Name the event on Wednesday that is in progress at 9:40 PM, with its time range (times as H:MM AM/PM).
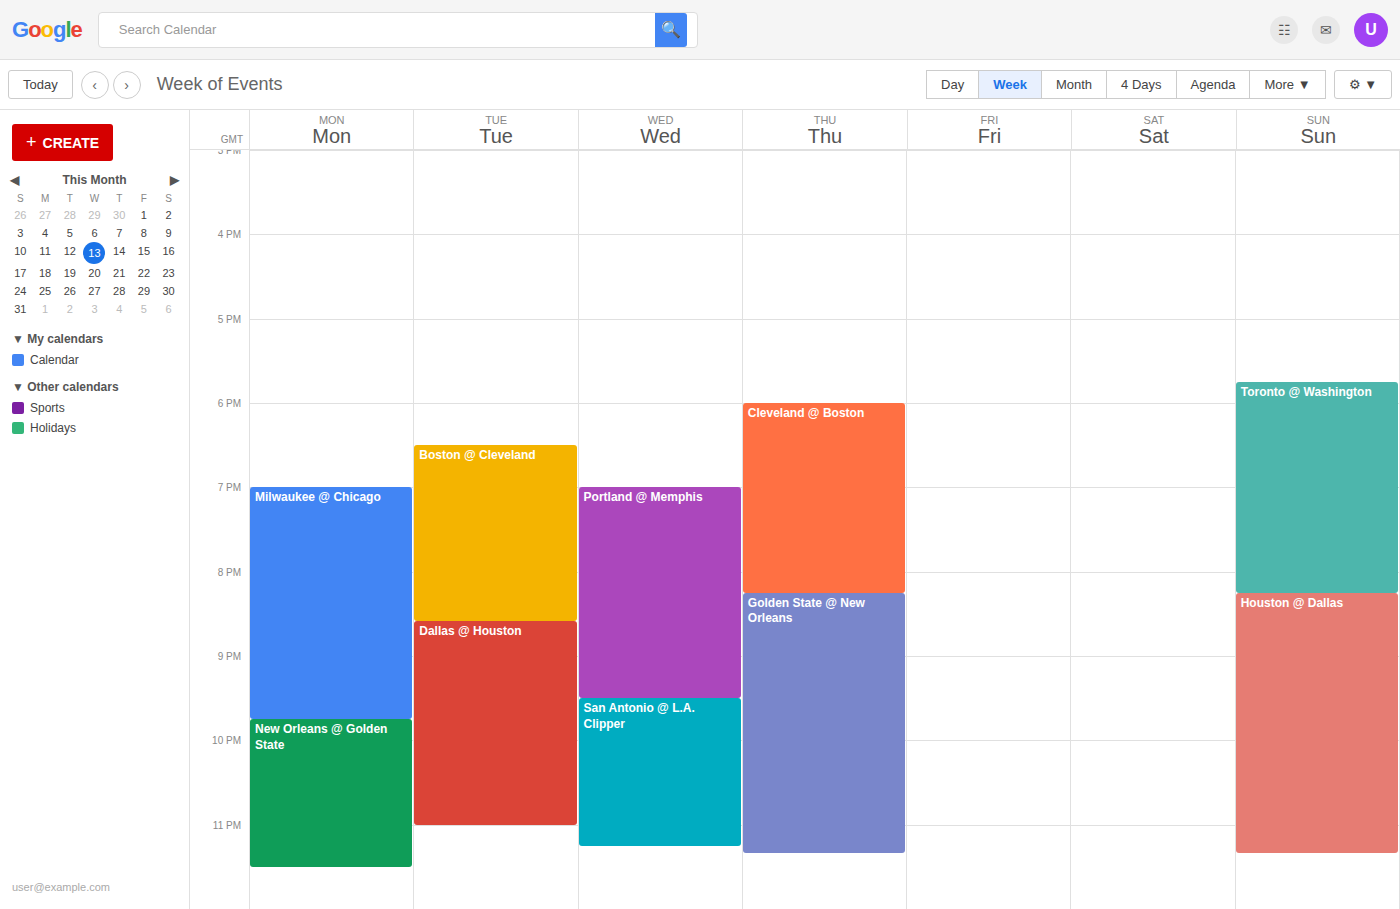
"San Antonio @ L.A. Clipper", 9:30 PM to 11:15 PM